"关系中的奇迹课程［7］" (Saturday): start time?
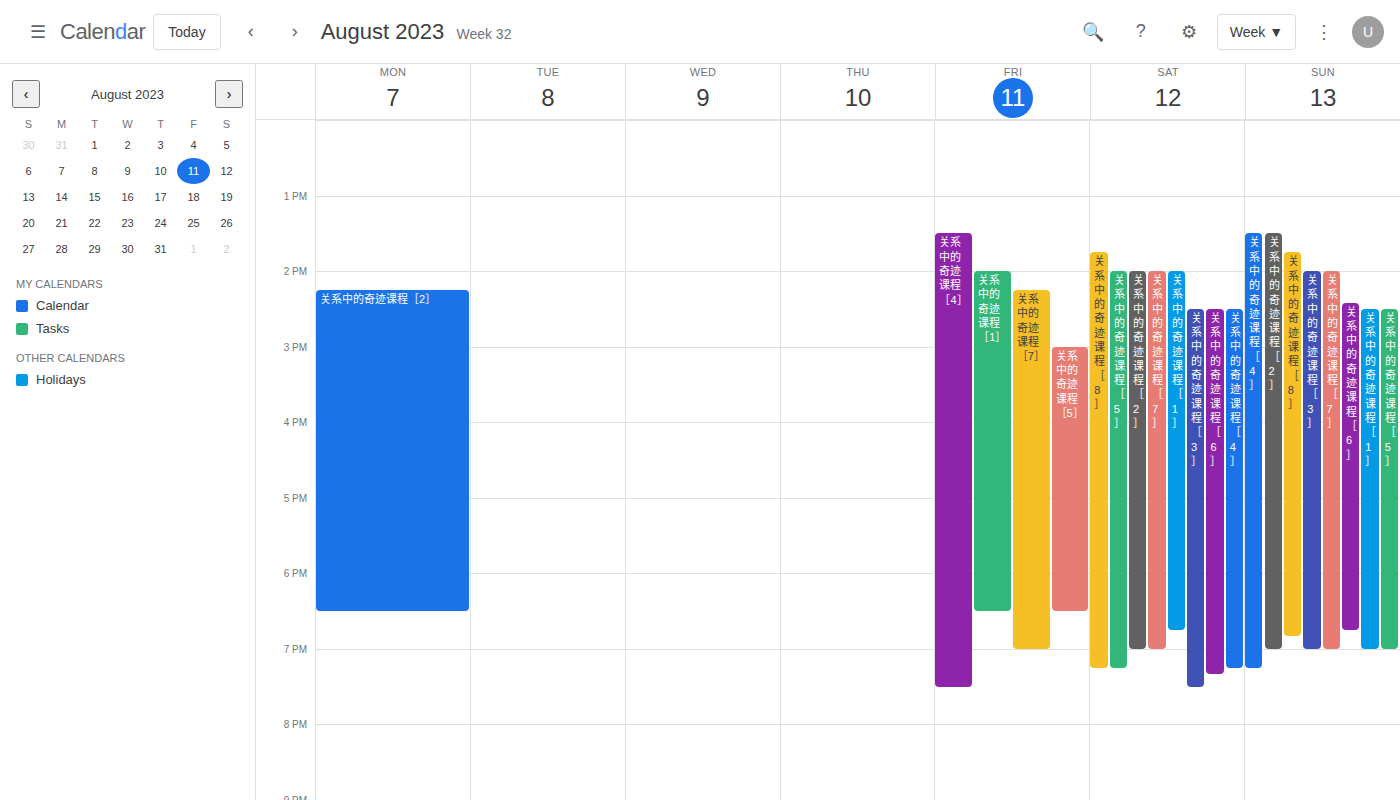
2:00 PM